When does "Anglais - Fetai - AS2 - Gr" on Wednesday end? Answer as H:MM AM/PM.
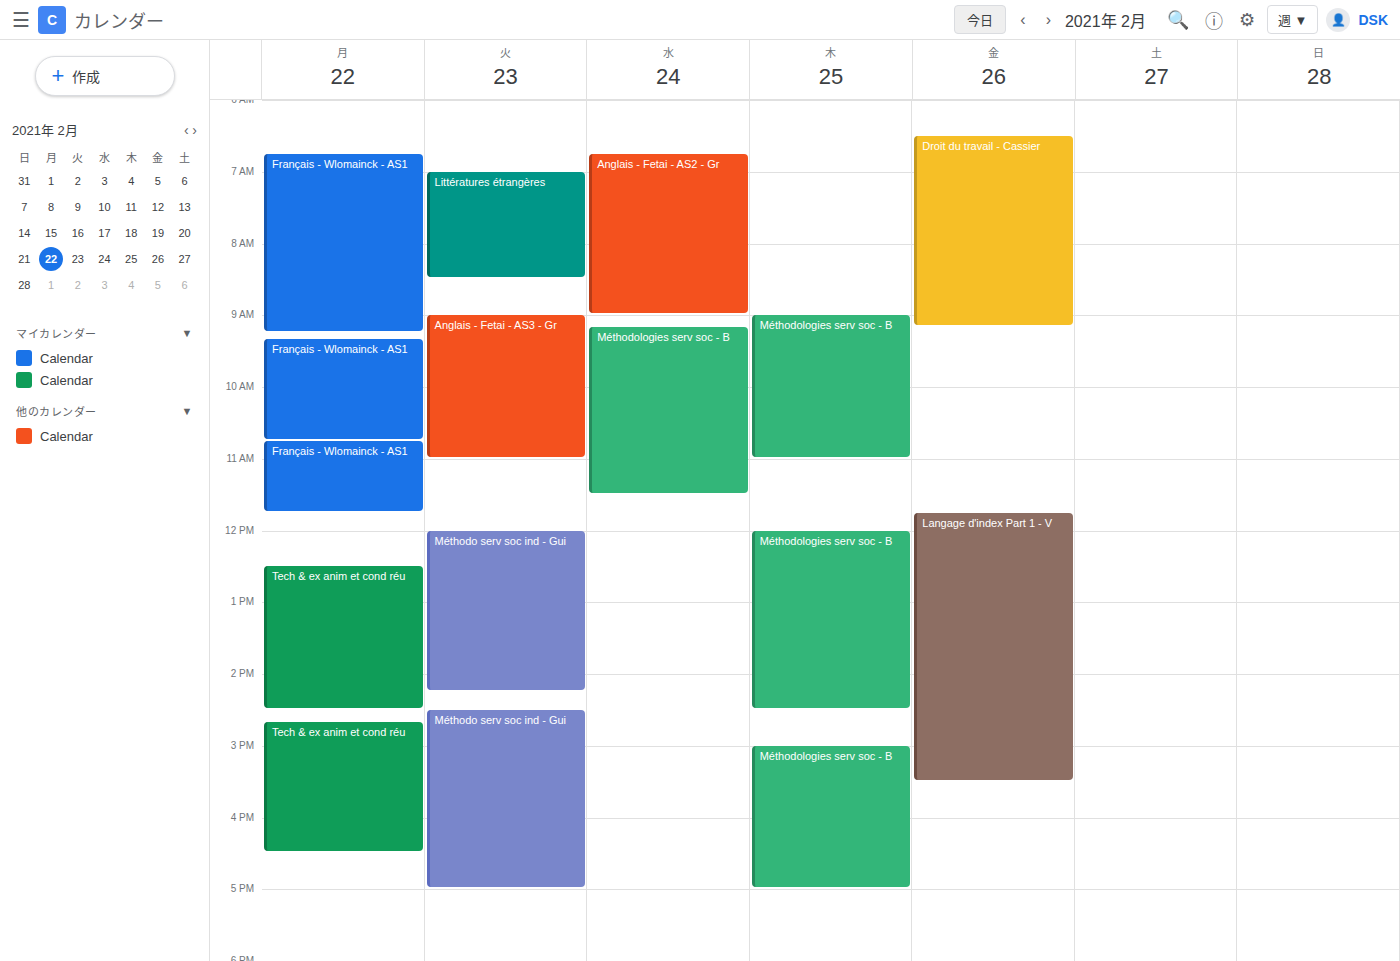
9:00 AM